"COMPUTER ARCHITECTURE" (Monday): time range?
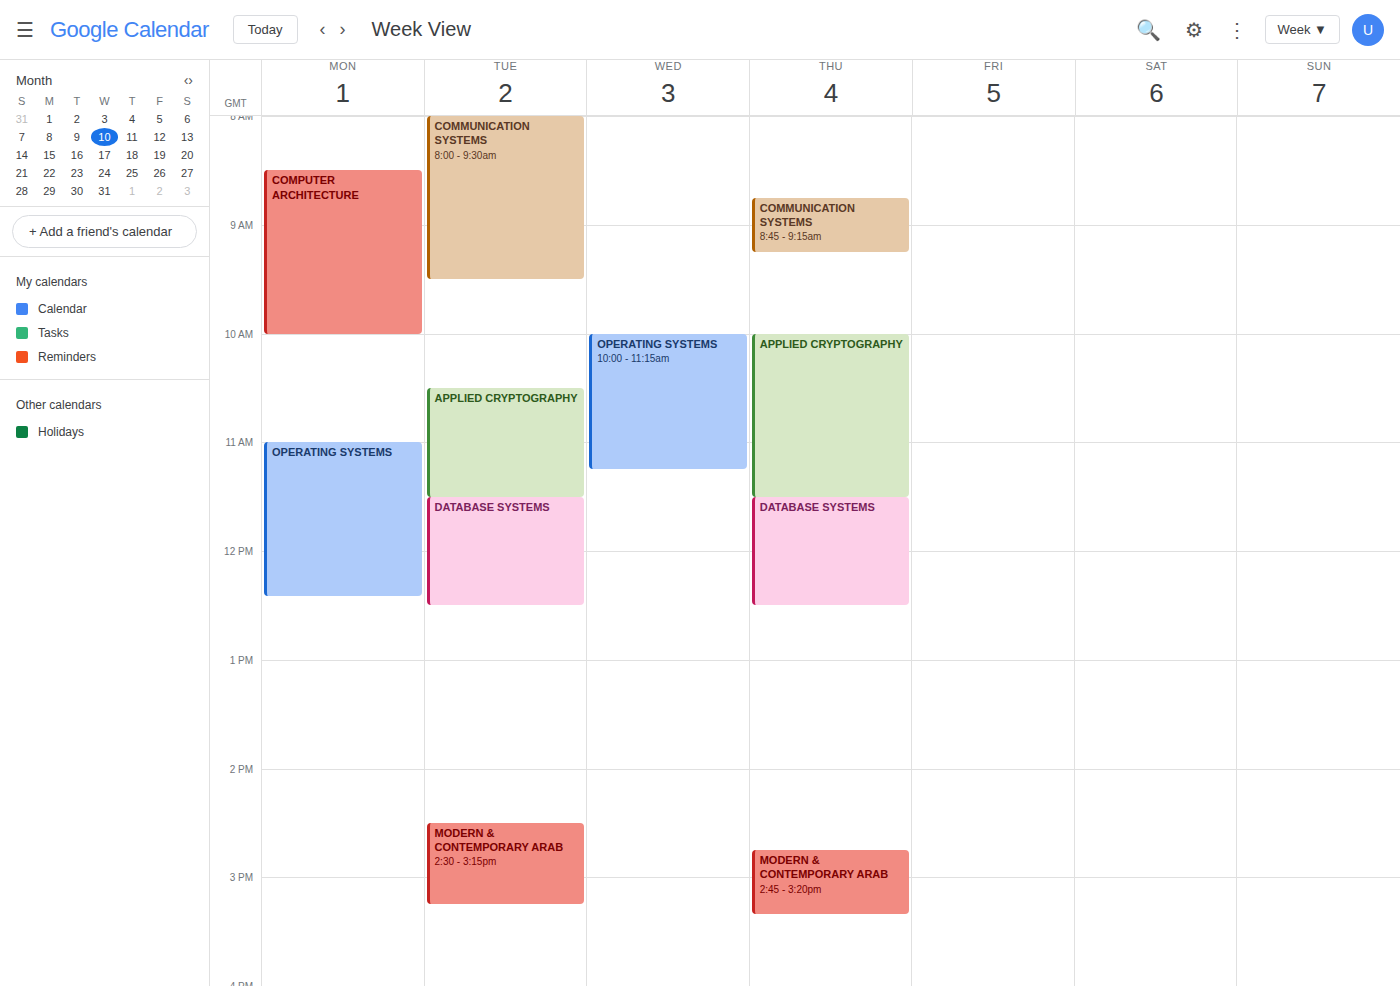
8:30 AM to 10:00 AM